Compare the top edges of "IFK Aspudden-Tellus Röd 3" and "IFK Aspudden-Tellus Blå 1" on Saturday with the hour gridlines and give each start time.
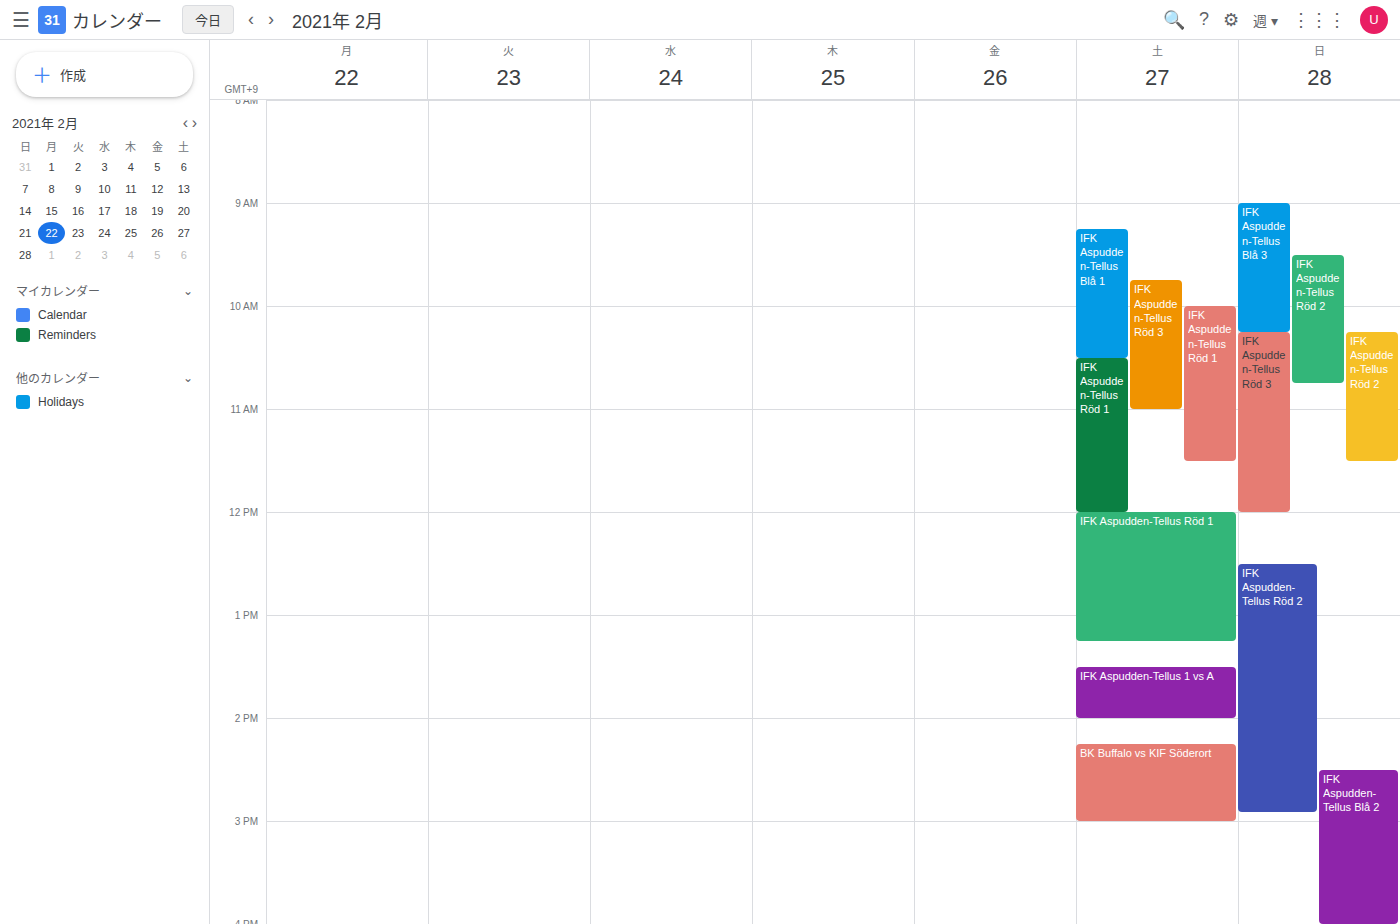
"IFK Aspudden-Tellus Röd 3": 9:45 AM, neither: three quarters of the way from the 9 AM line to the 10 AM line. "IFK Aspudden-Tellus Blå 1": 9:15 AM, neither: a quarter of the way from the 9 AM line to the 10 AM line.